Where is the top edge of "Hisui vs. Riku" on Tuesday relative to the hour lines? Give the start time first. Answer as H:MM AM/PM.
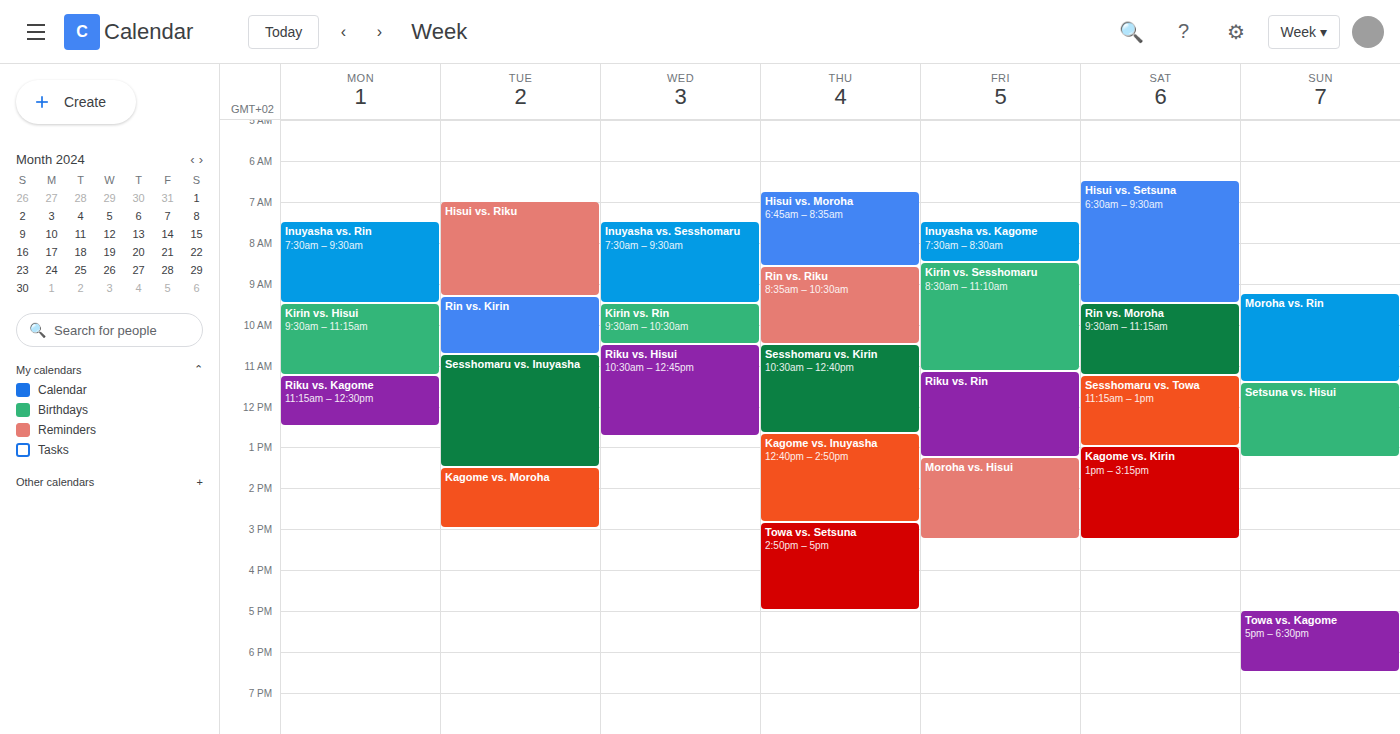
7:00 AM -- exactly on the 7 AM line.